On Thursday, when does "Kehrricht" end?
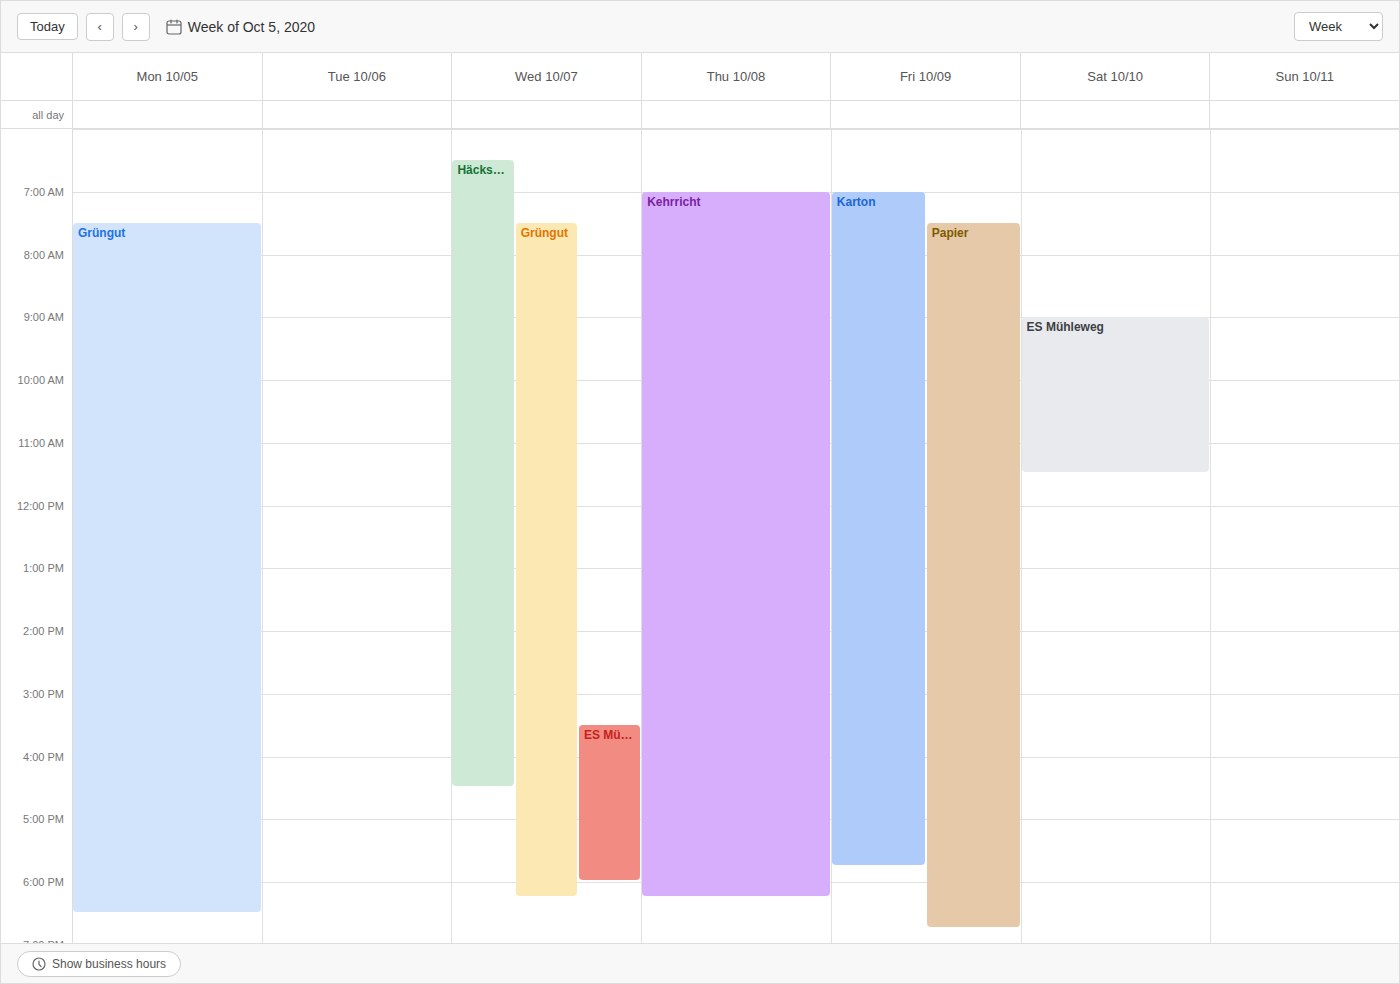
6:15 PM